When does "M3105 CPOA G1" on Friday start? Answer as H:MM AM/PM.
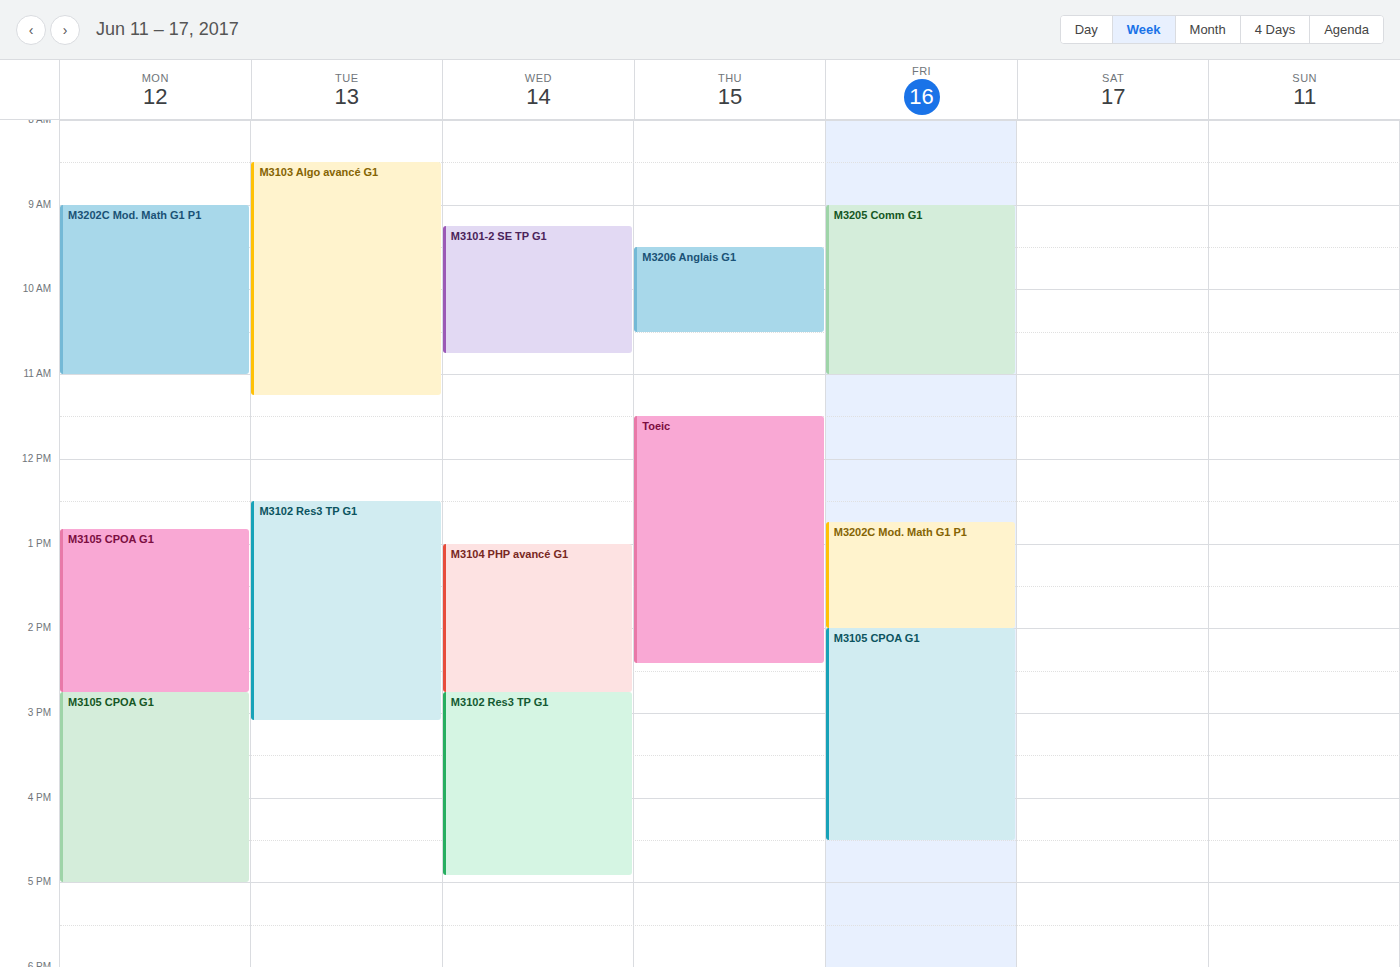
2:00 PM